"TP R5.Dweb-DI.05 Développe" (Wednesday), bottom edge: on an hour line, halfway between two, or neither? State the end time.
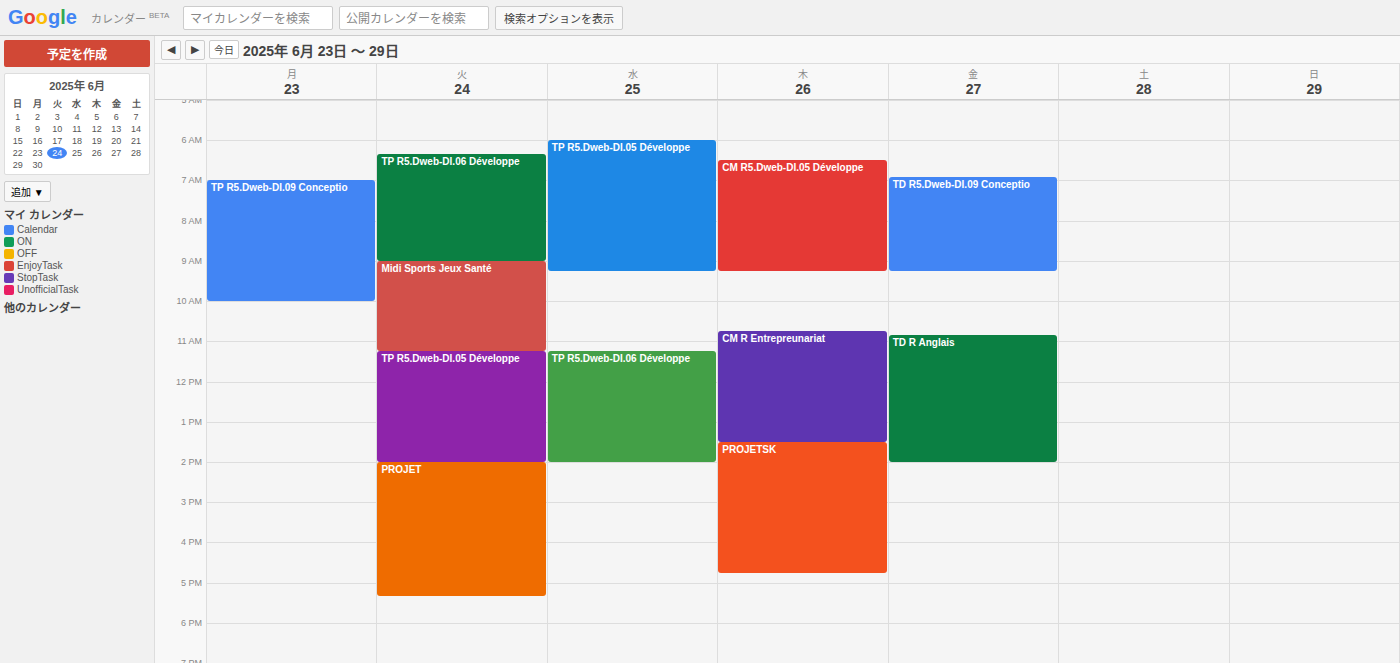
9:15 AM -- neither: a quarter of the way from the 9 AM line to the 10 AM line.